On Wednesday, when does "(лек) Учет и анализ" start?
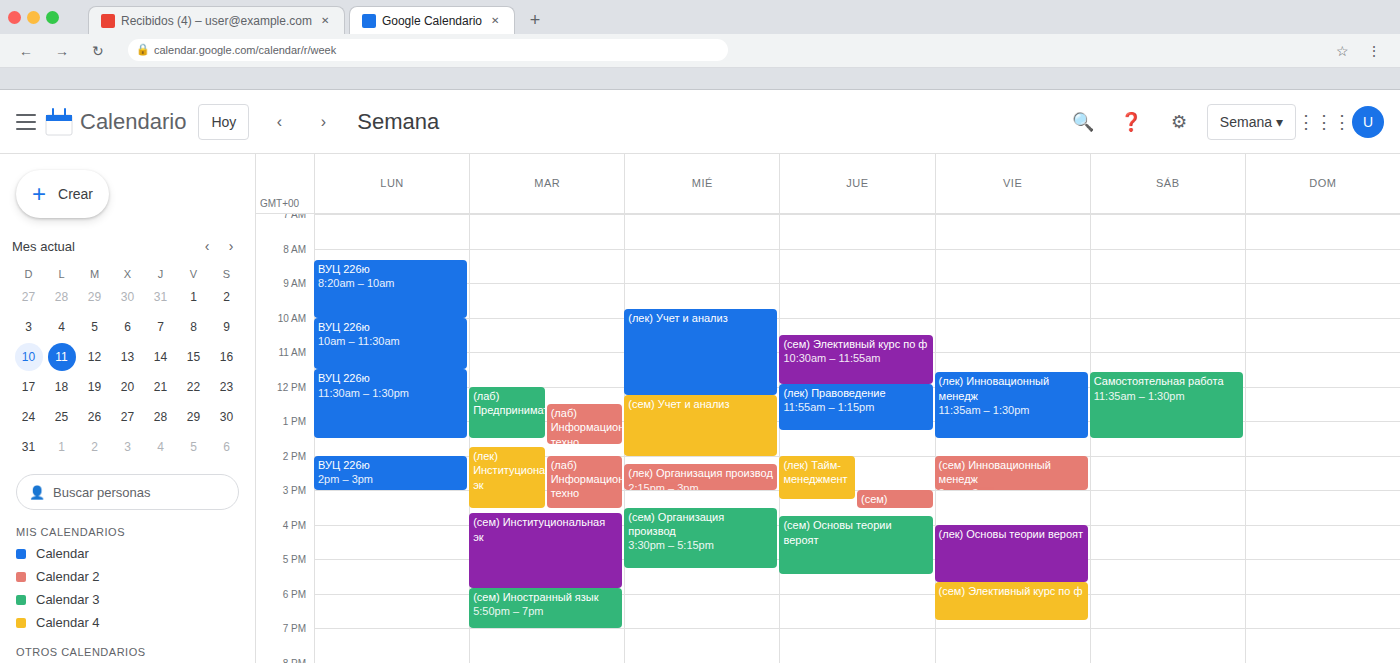
9:45 AM